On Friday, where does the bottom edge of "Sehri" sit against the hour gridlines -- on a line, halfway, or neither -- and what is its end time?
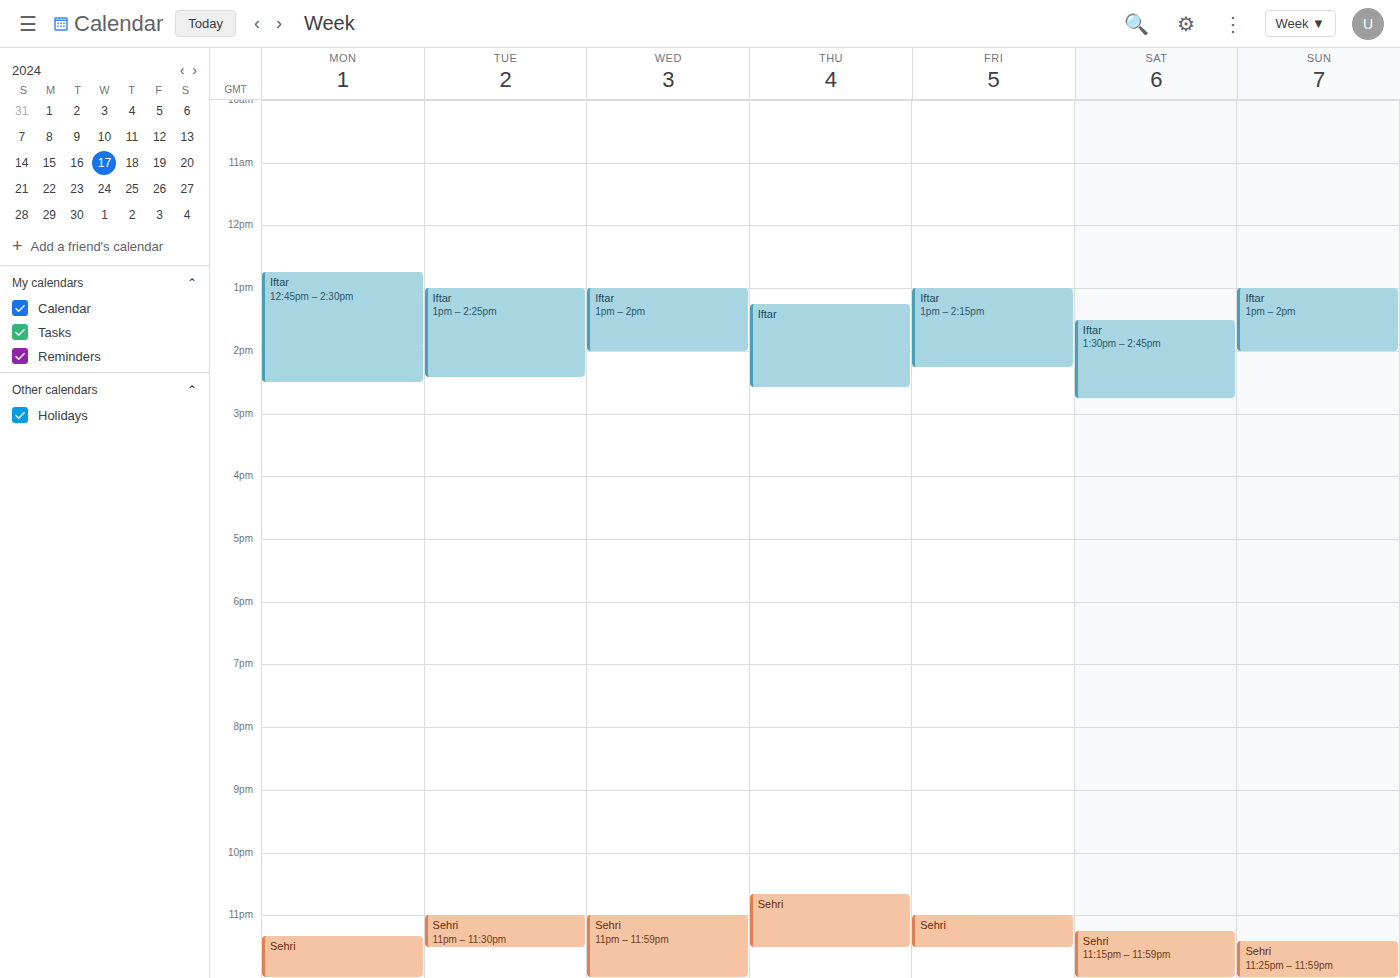
23:30 -- halfway between the 23:00 and 24:00 lines.